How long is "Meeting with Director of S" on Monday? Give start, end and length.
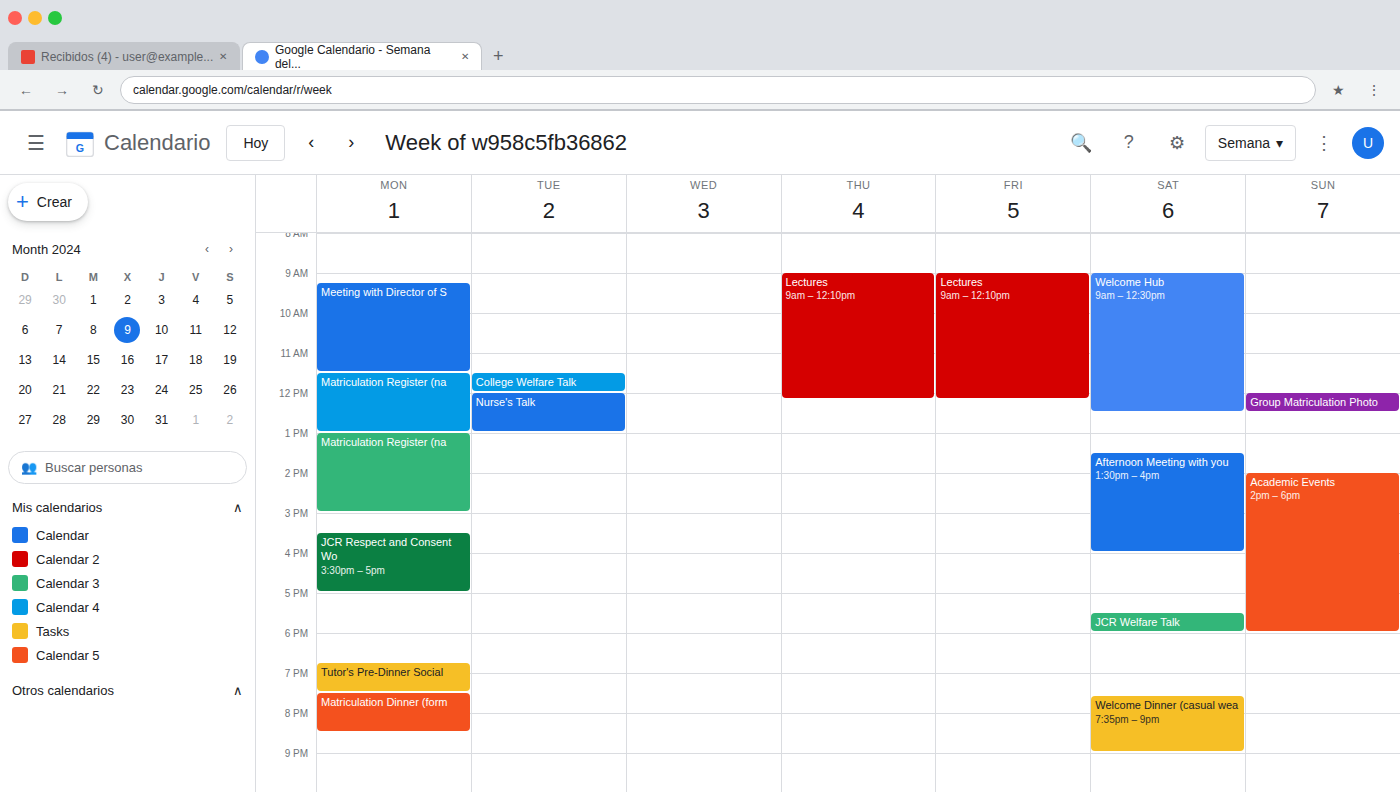
9:15 AM to 11:30 AM, 2 hours 15 minutes